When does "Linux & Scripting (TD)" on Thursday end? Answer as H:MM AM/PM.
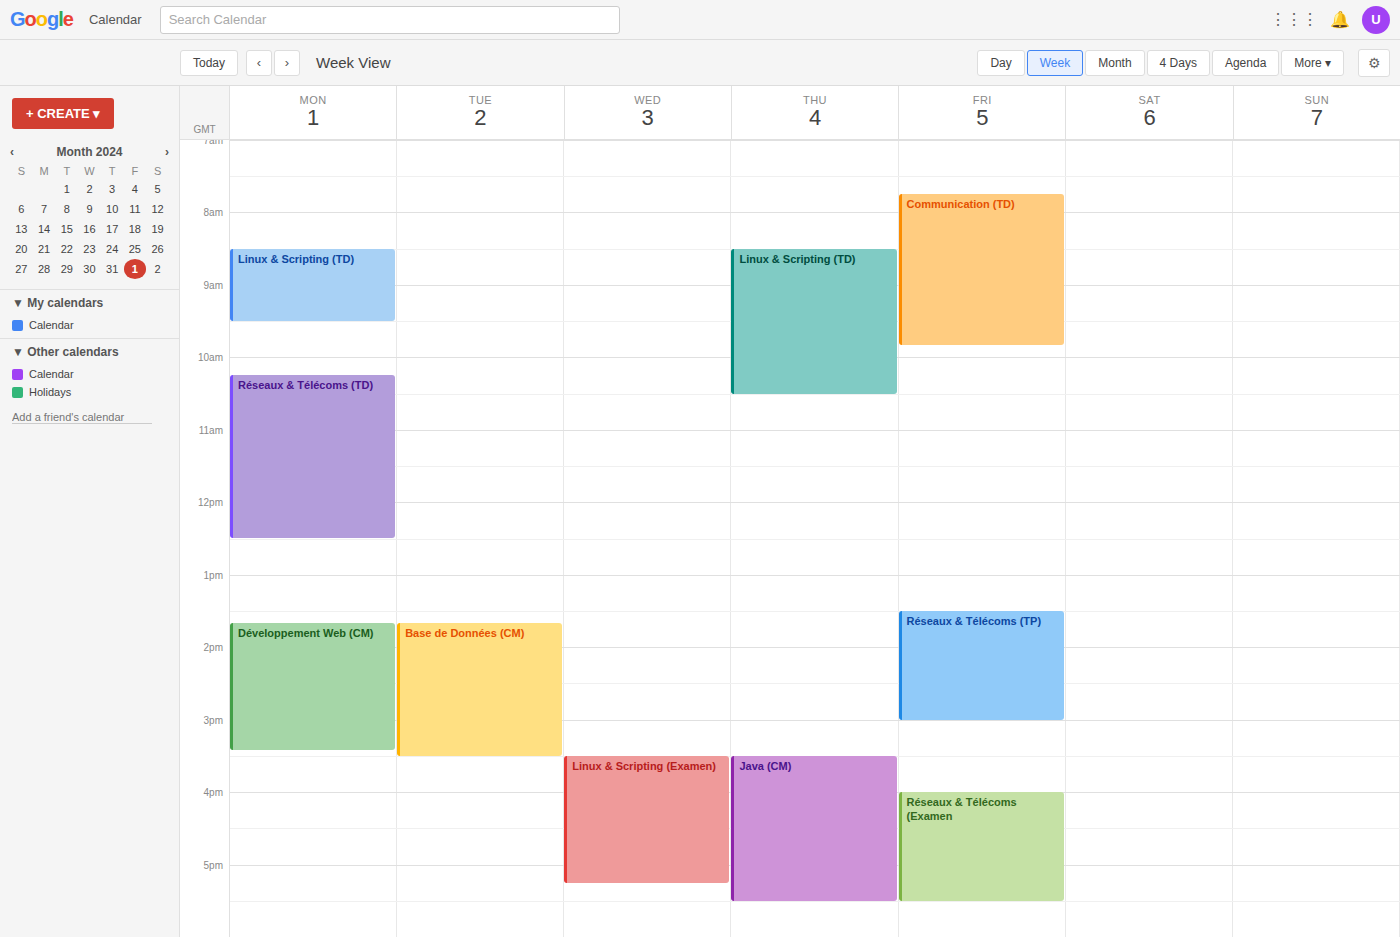
10:30 AM